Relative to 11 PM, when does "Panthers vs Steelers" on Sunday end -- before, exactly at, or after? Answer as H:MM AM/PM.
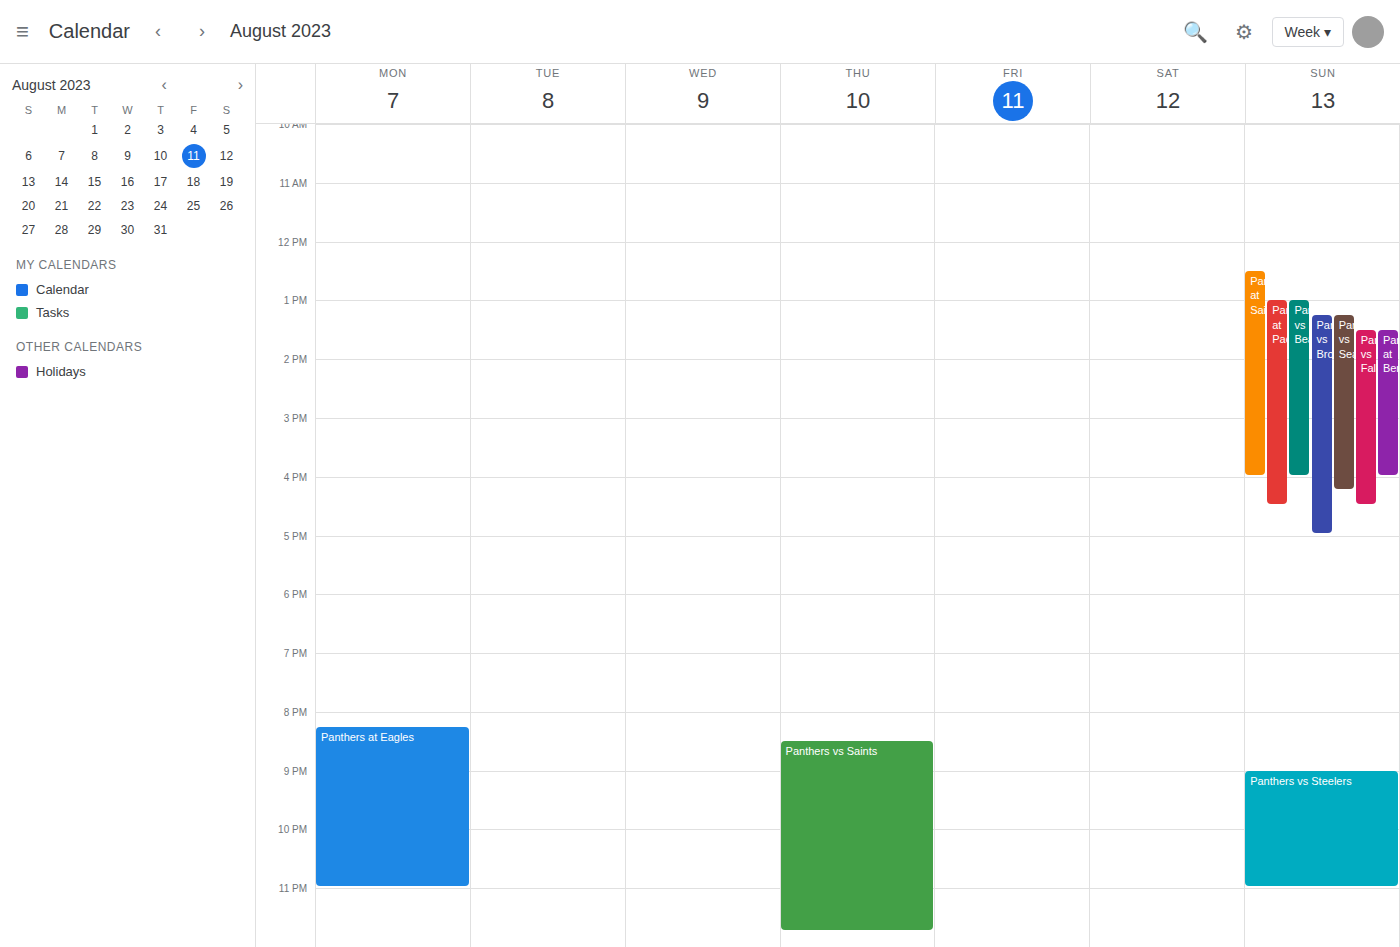
11:00 PM -- exactly at 11 PM, on the 11 PM line.